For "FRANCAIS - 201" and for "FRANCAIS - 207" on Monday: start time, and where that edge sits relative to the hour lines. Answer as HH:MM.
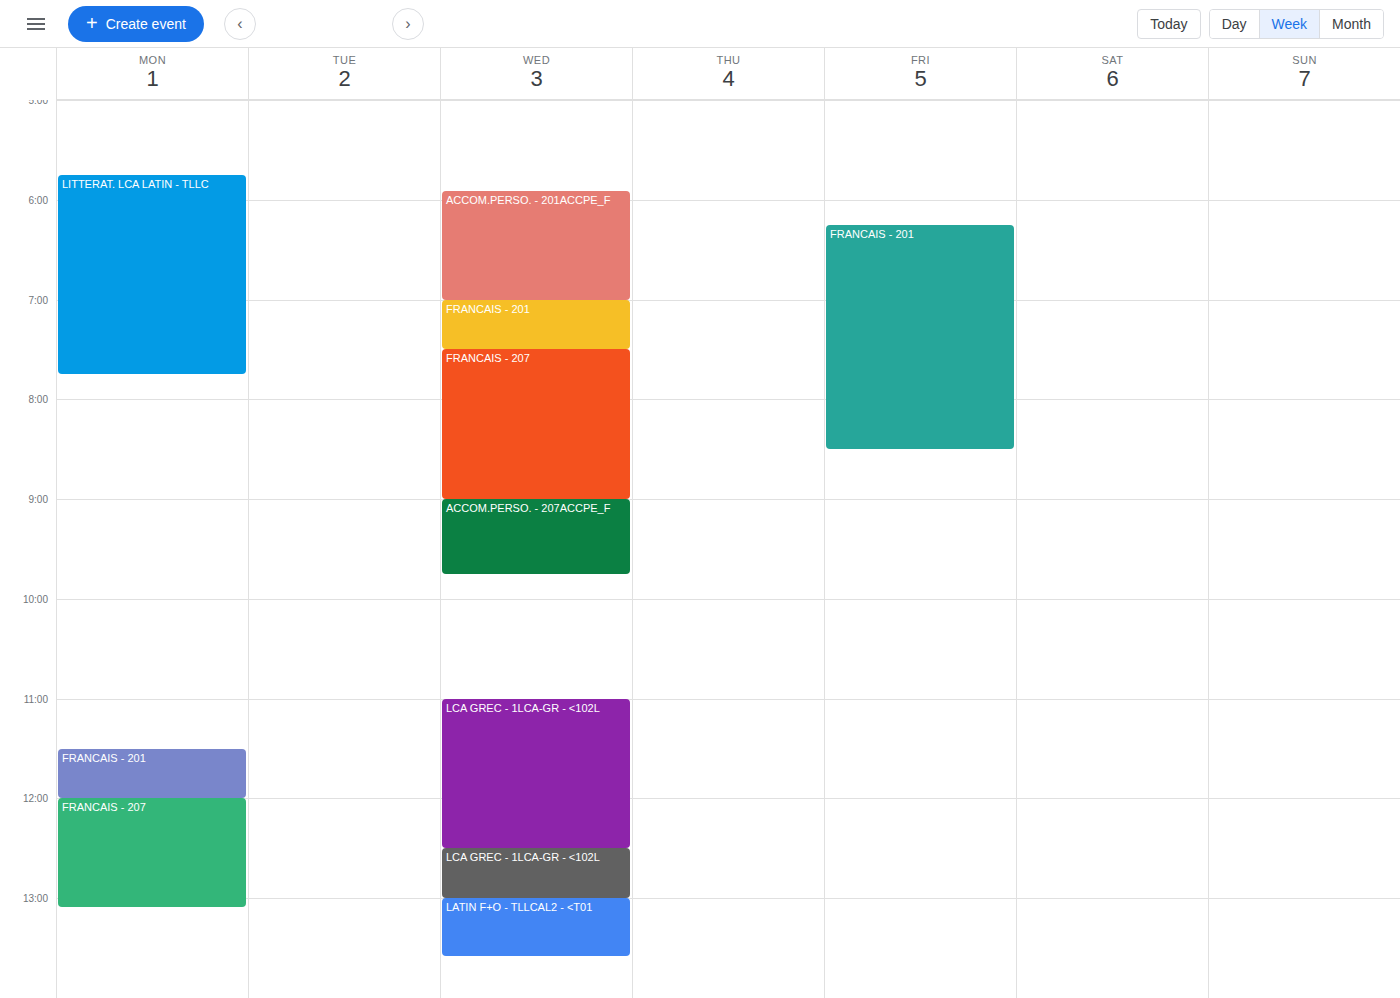
"FRANCAIS - 201": 11:30, halfway between the 11:00 and 12:00 lines. "FRANCAIS - 207": 12:00, exactly on the 12:00 line.